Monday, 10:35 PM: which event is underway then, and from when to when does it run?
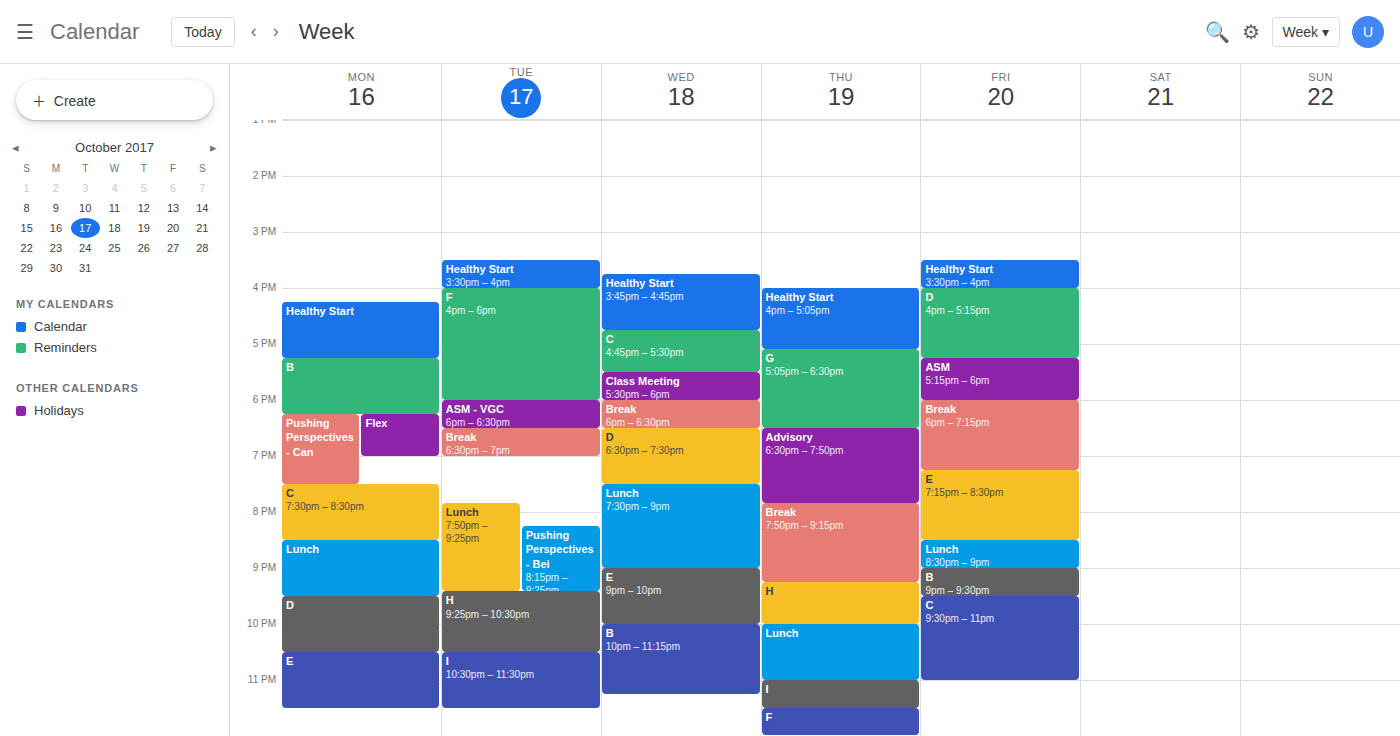
"E", 10:30 PM to 11:30 PM